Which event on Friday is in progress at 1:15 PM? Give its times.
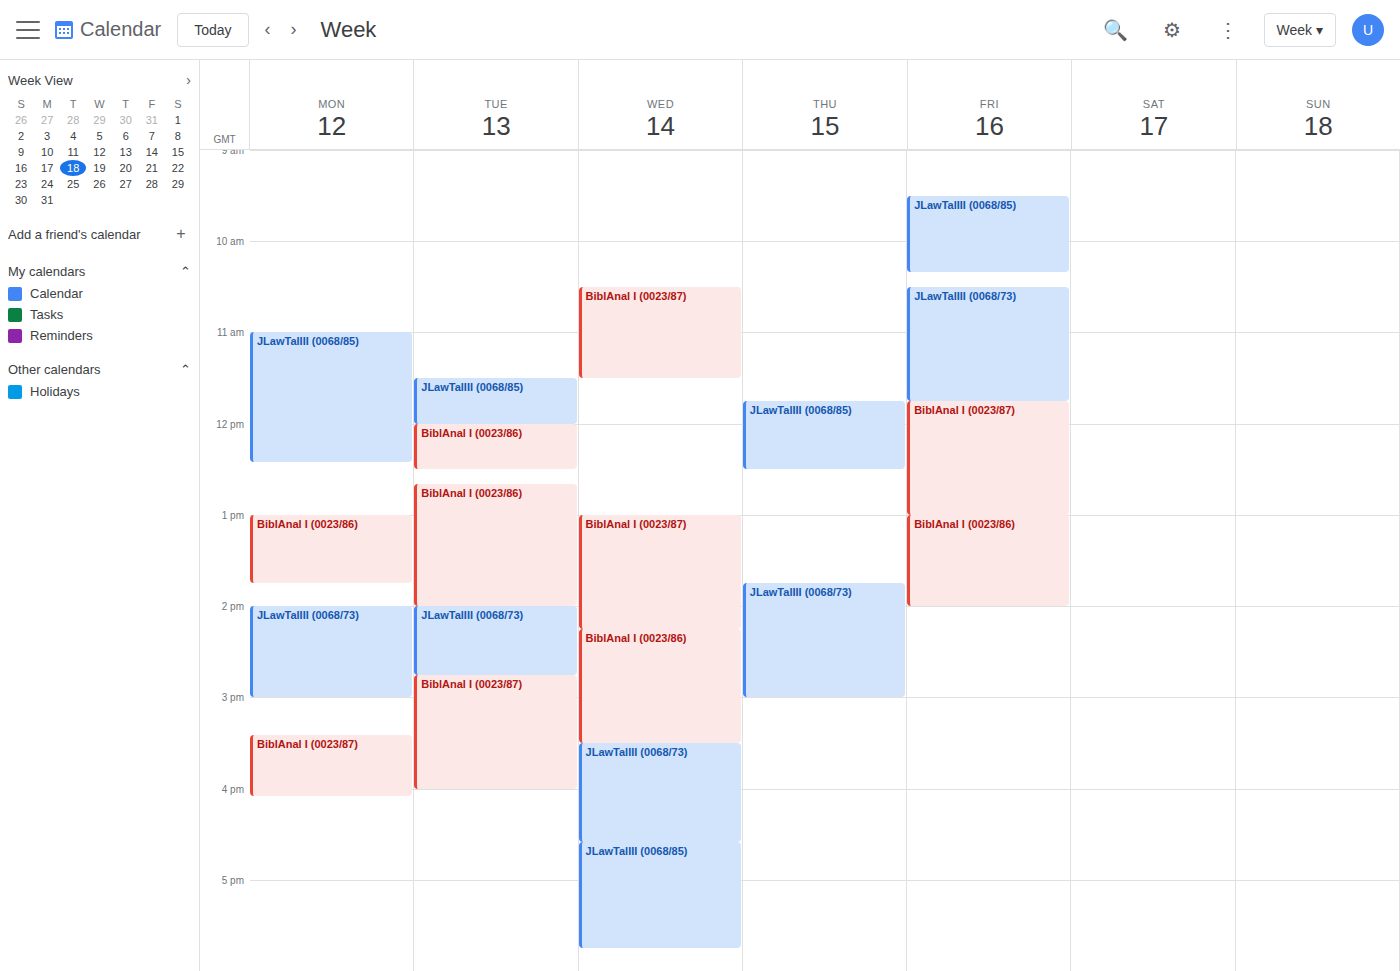
"BiblAnal I (0023/86)", 1:00 PM to 2:00 PM